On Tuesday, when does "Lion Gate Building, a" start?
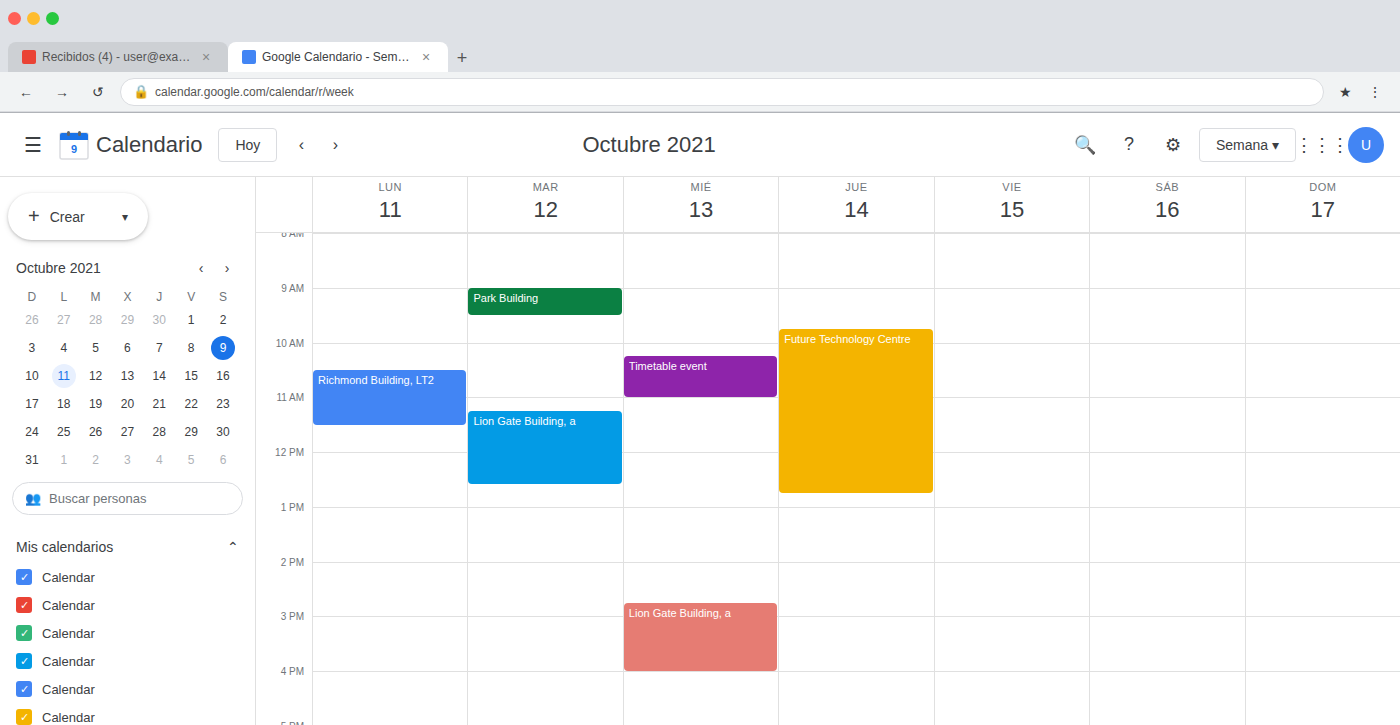
11:15